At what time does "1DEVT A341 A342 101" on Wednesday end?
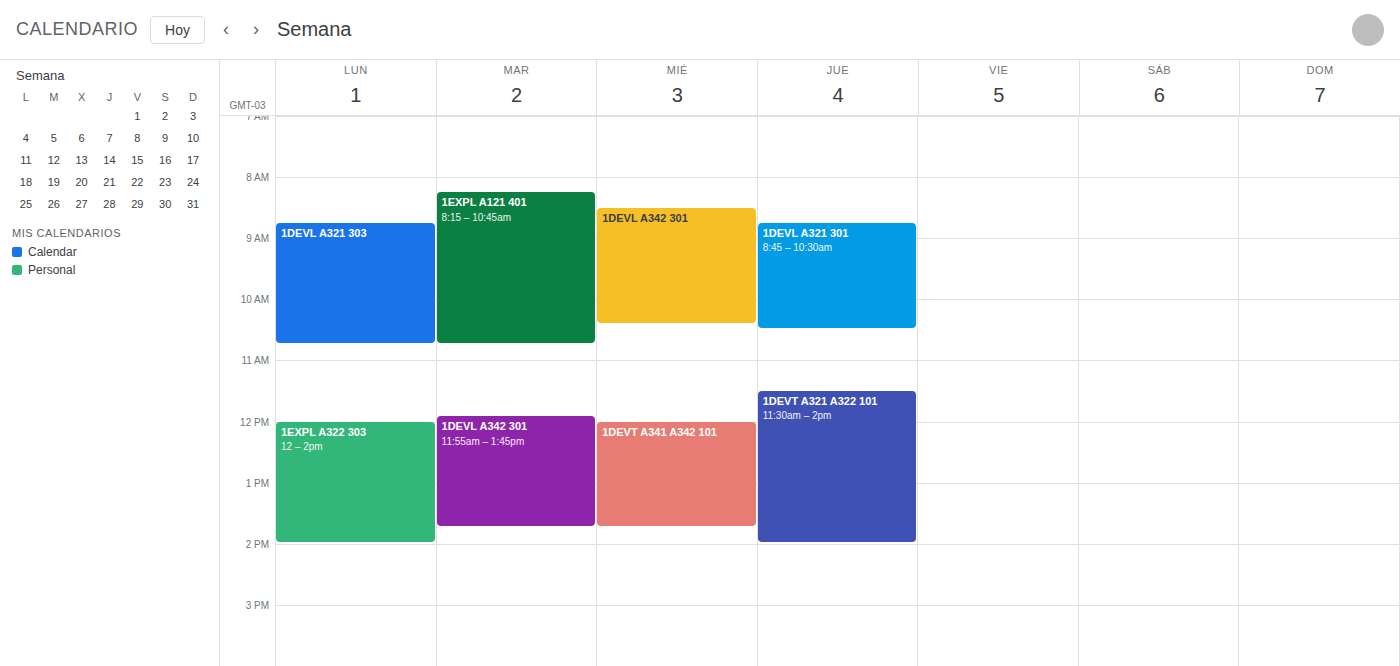
1:45 PM